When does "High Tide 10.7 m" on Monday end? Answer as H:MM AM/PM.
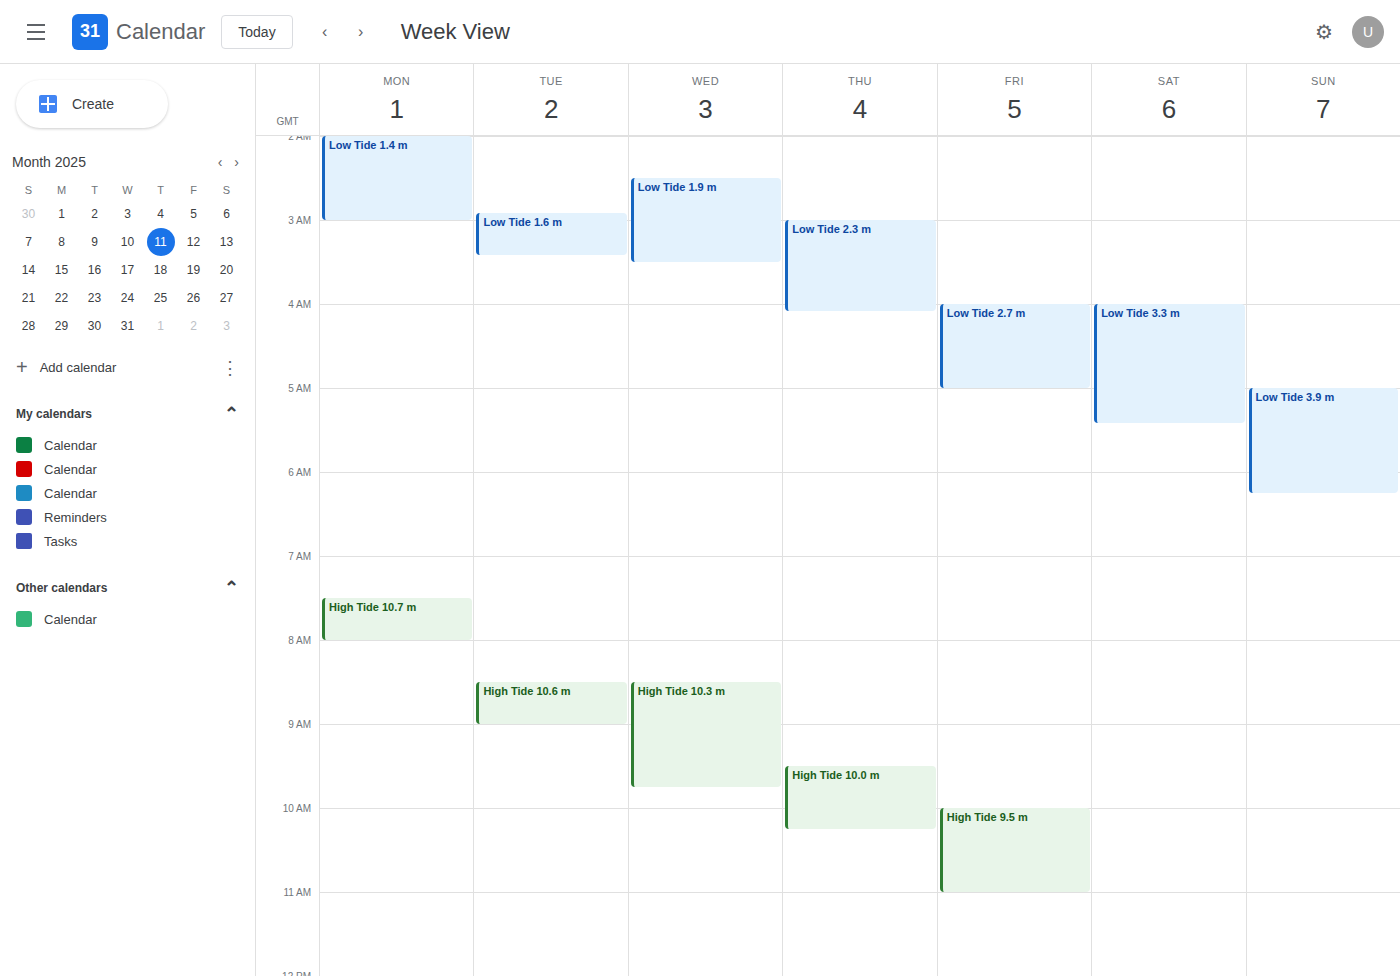
8:00 AM